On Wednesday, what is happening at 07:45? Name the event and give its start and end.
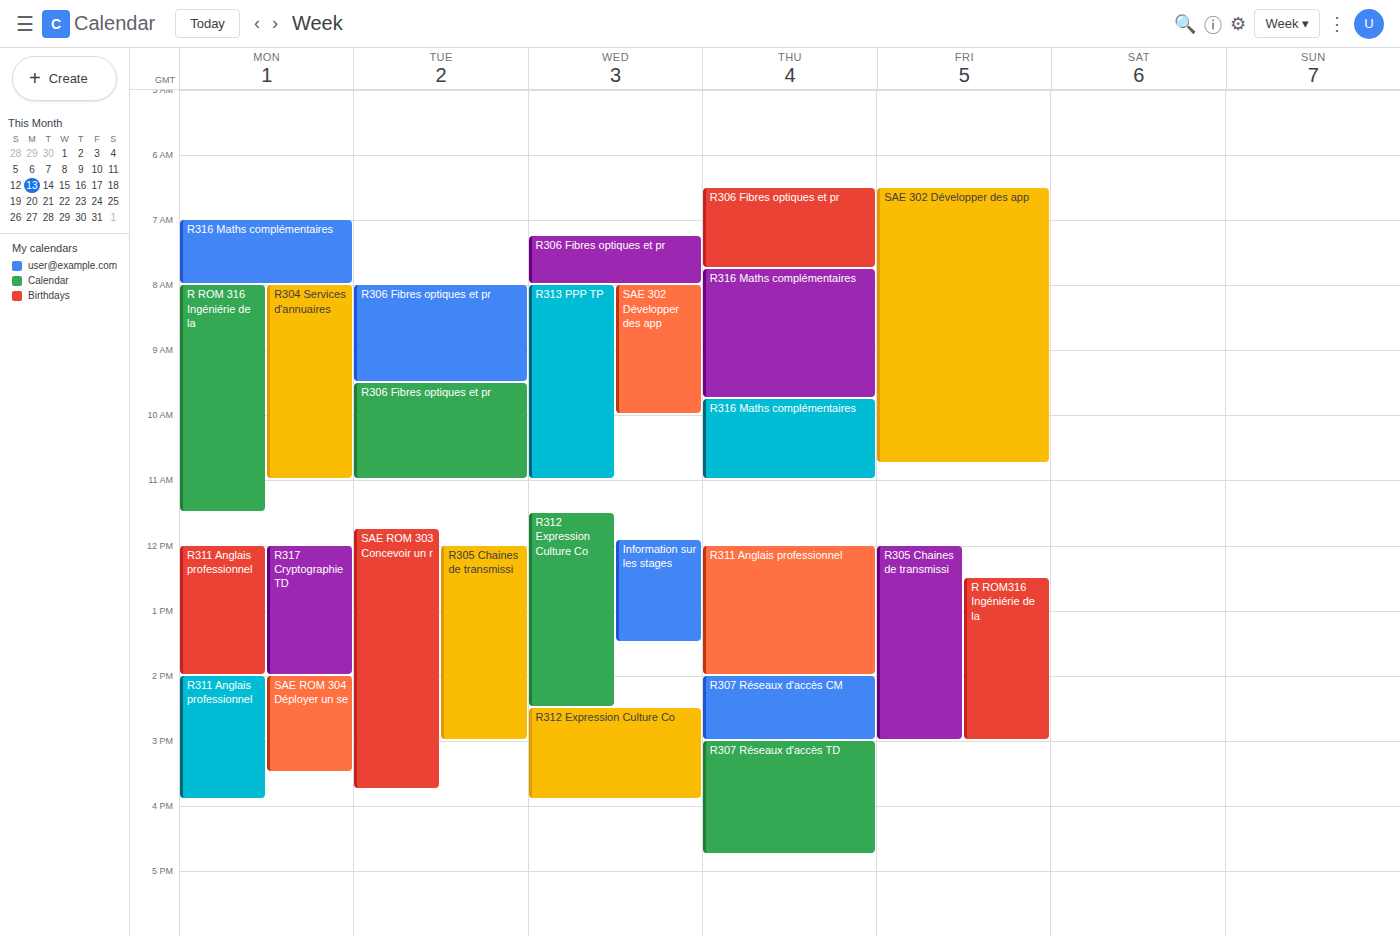
"R306 Fibres optiques et pr", 07:15 to 08:00